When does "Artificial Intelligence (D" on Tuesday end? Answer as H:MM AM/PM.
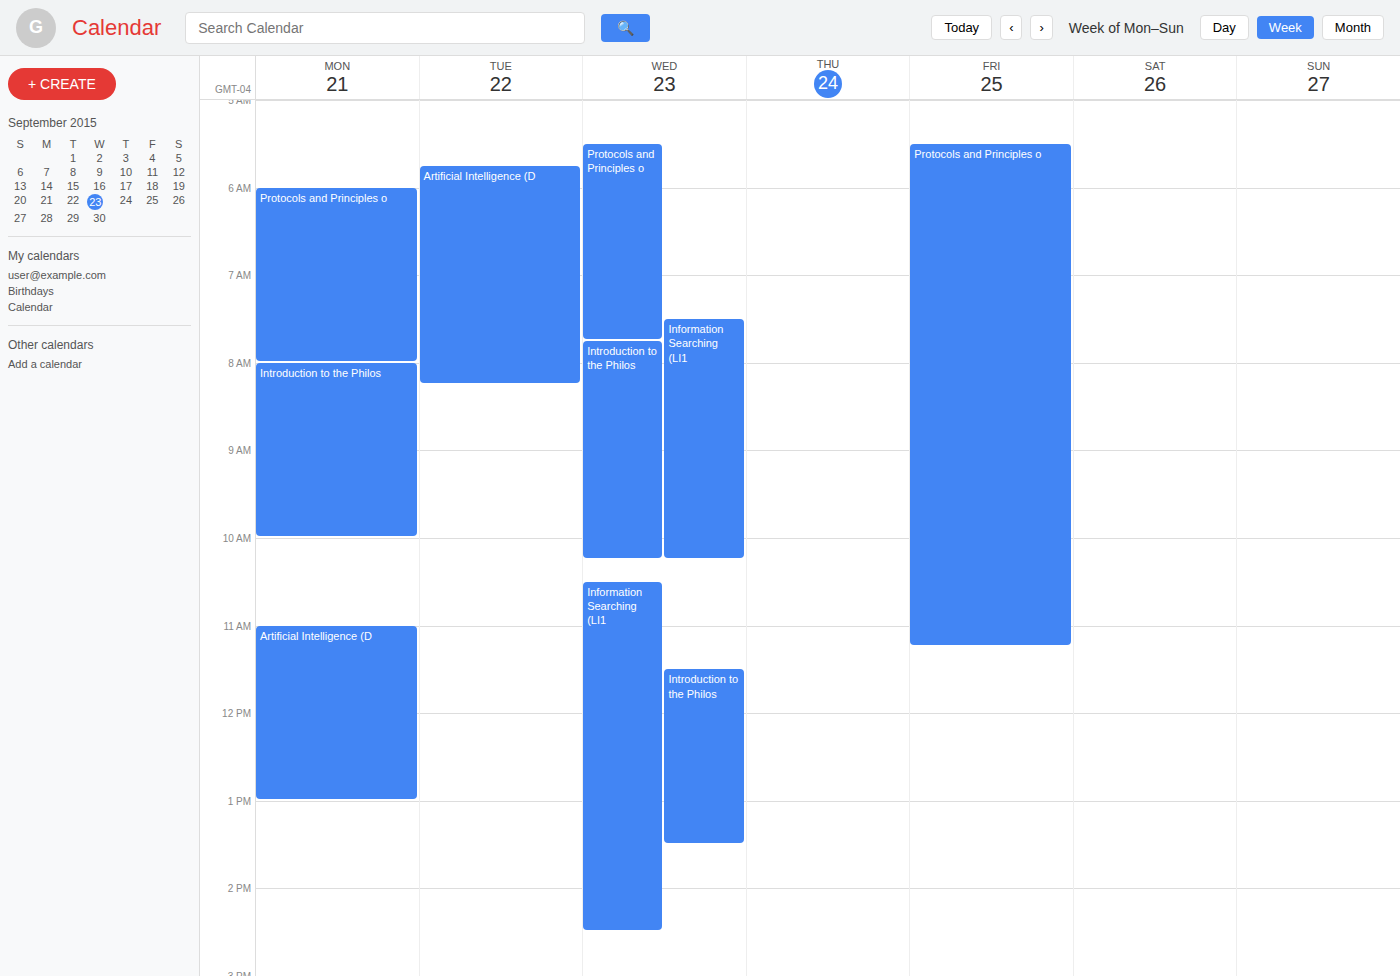
8:15 AM